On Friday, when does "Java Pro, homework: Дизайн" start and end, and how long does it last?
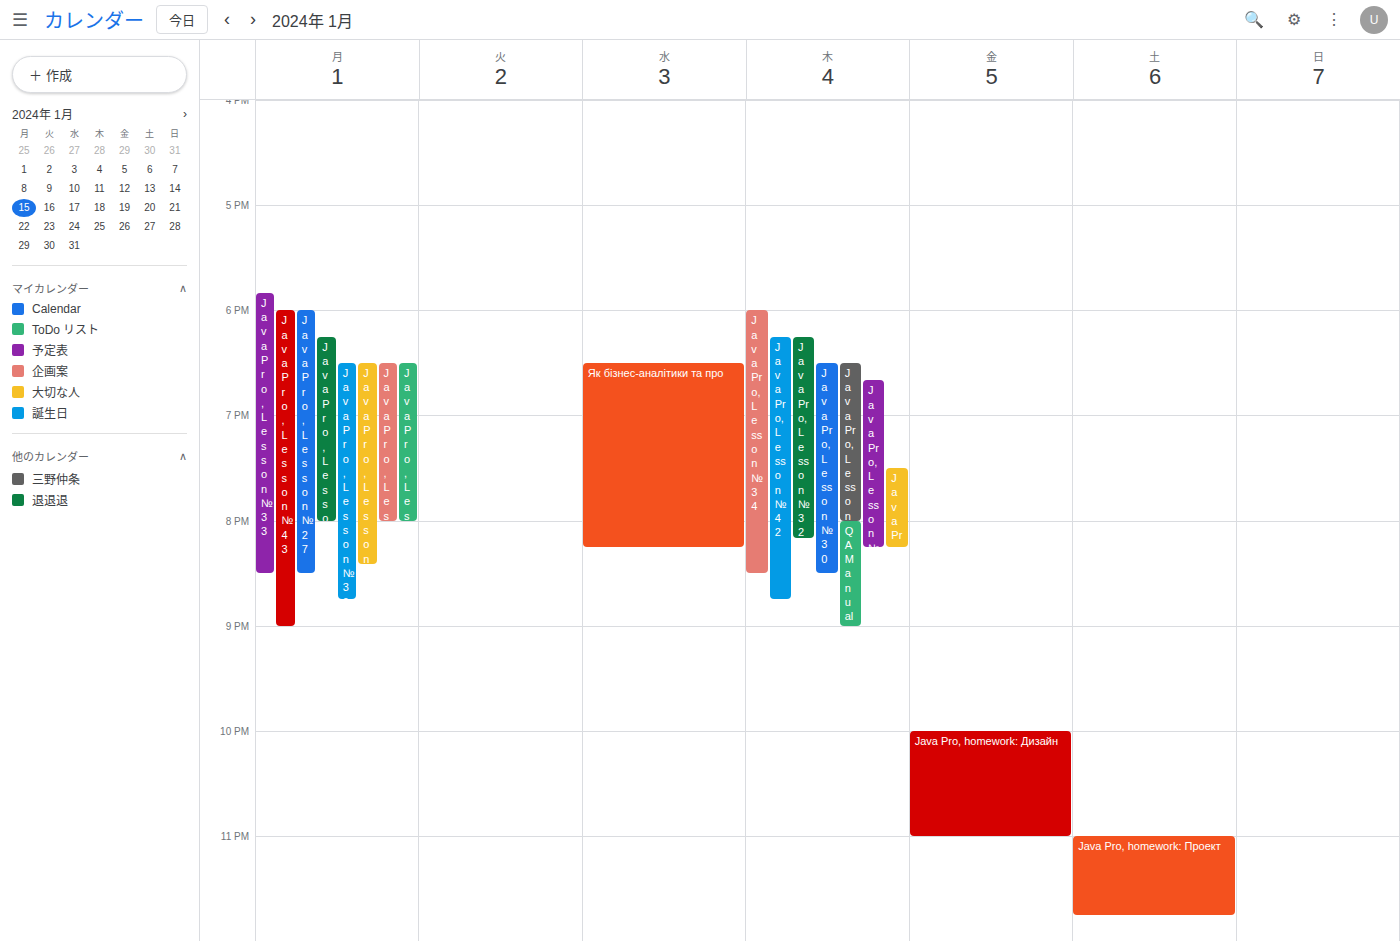
10:00 PM to 11:00 PM, 1 hour